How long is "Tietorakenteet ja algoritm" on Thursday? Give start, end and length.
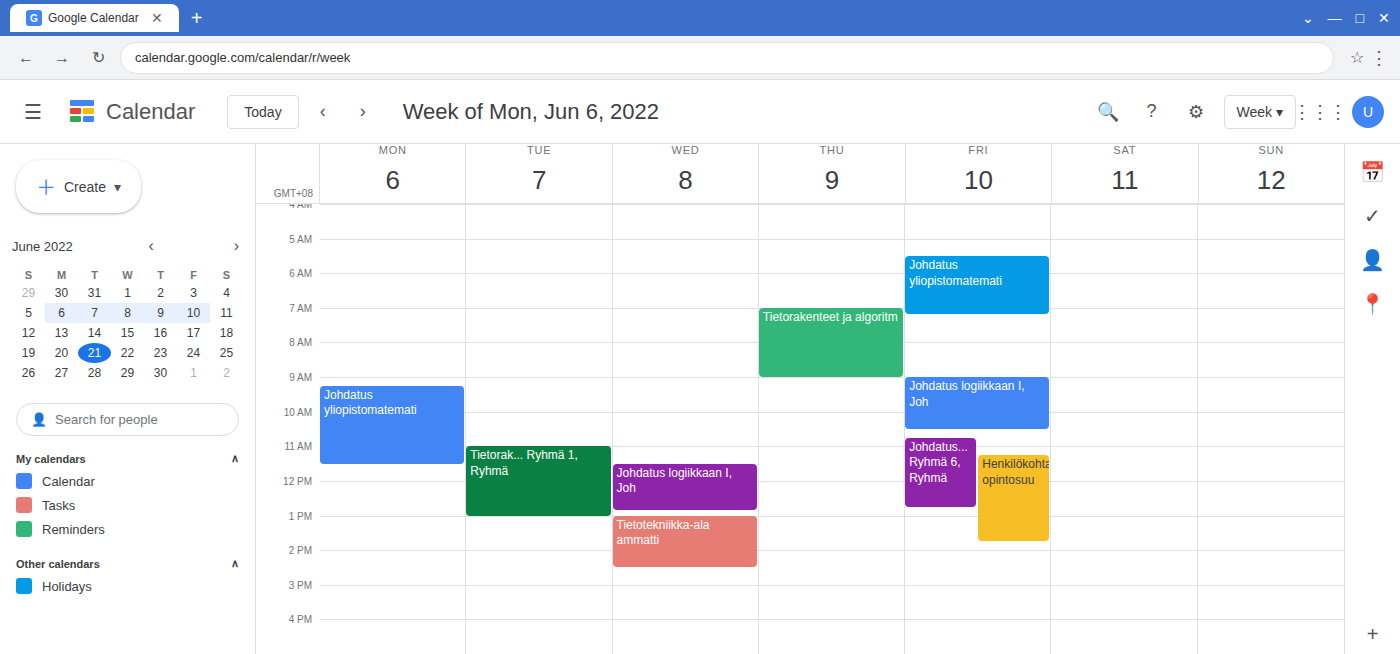
7:00 AM to 9:00 AM, 2 hours